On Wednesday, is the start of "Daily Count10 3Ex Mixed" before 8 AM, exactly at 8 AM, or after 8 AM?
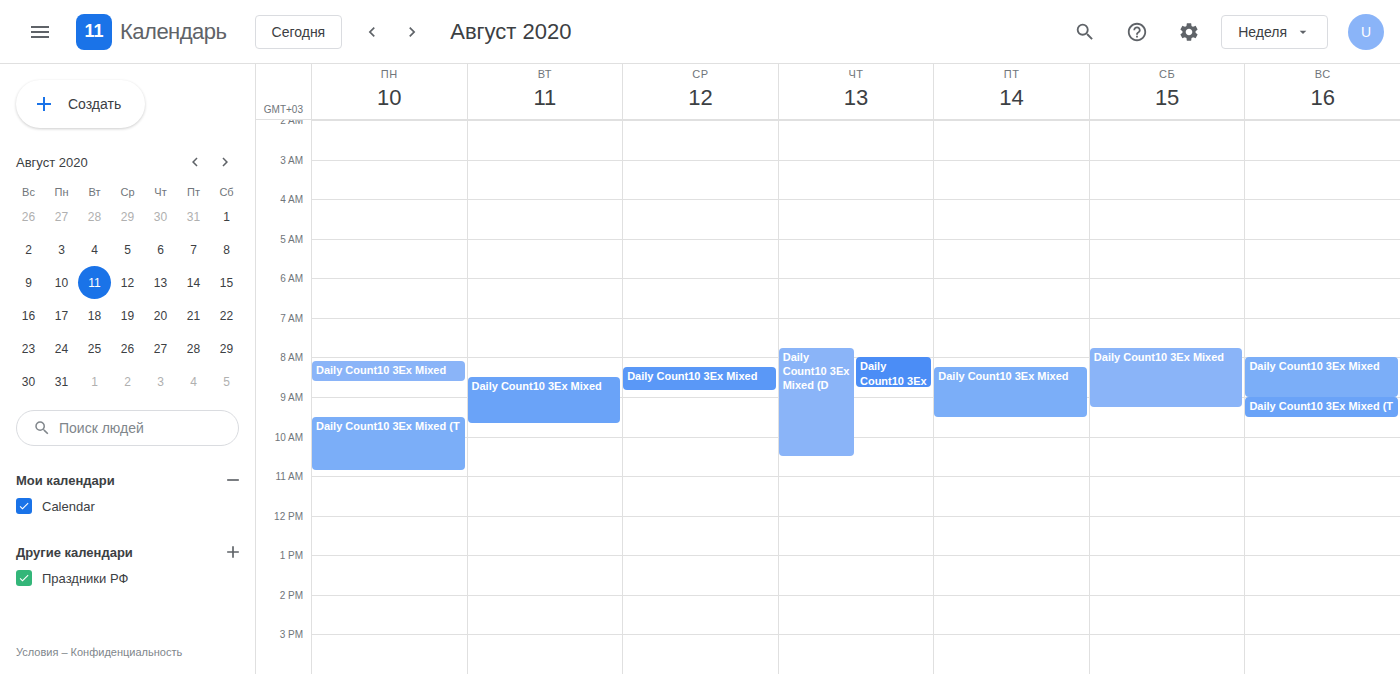
8:15 AM -- after 8 AM, 15 minutes below the 8 AM line.